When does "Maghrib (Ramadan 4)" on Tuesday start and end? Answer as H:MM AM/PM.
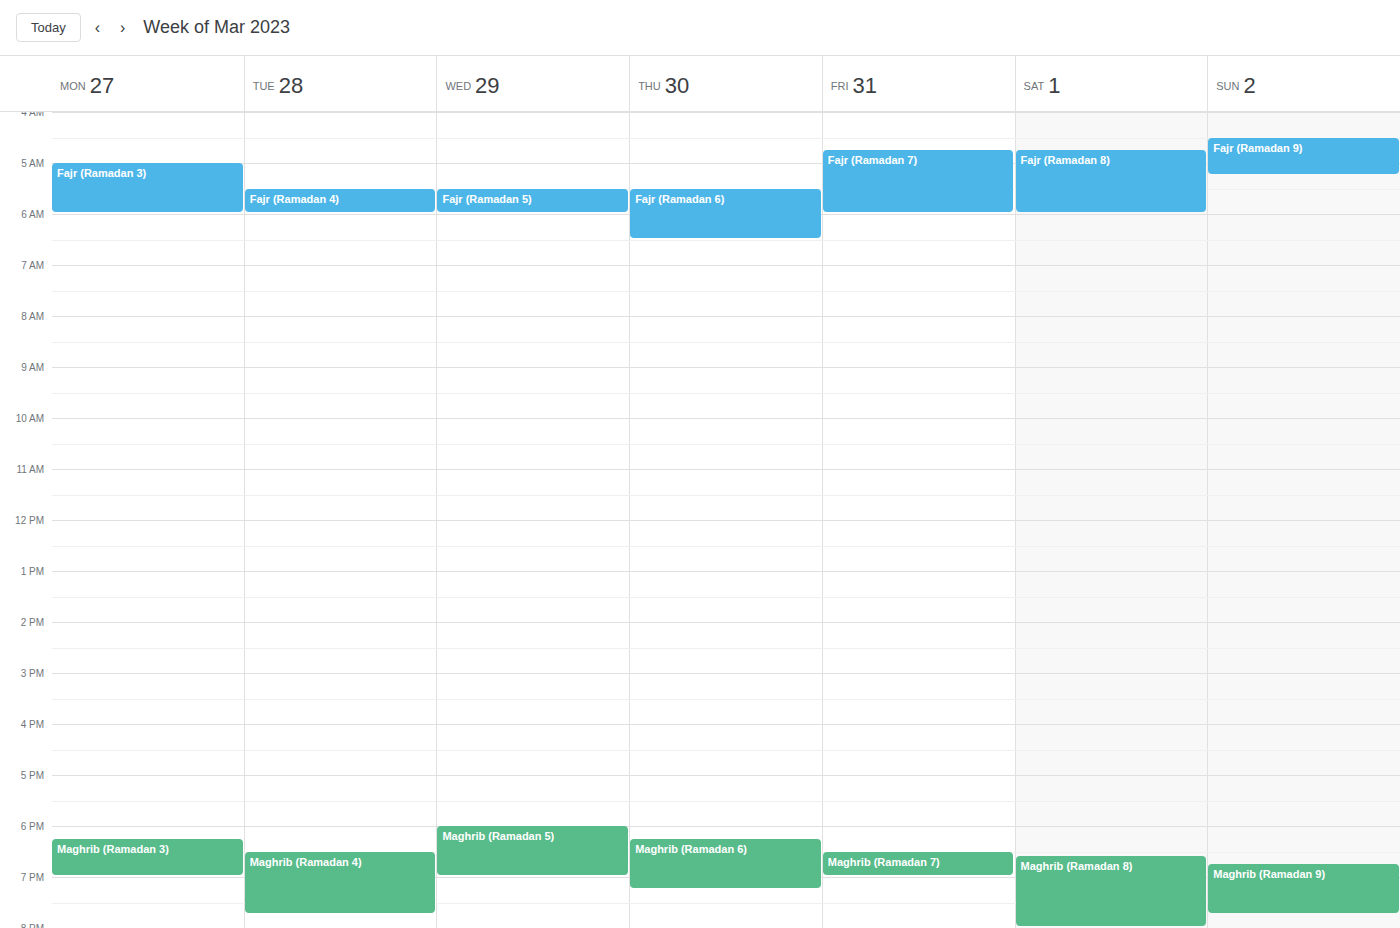
6:30 PM to 7:45 PM